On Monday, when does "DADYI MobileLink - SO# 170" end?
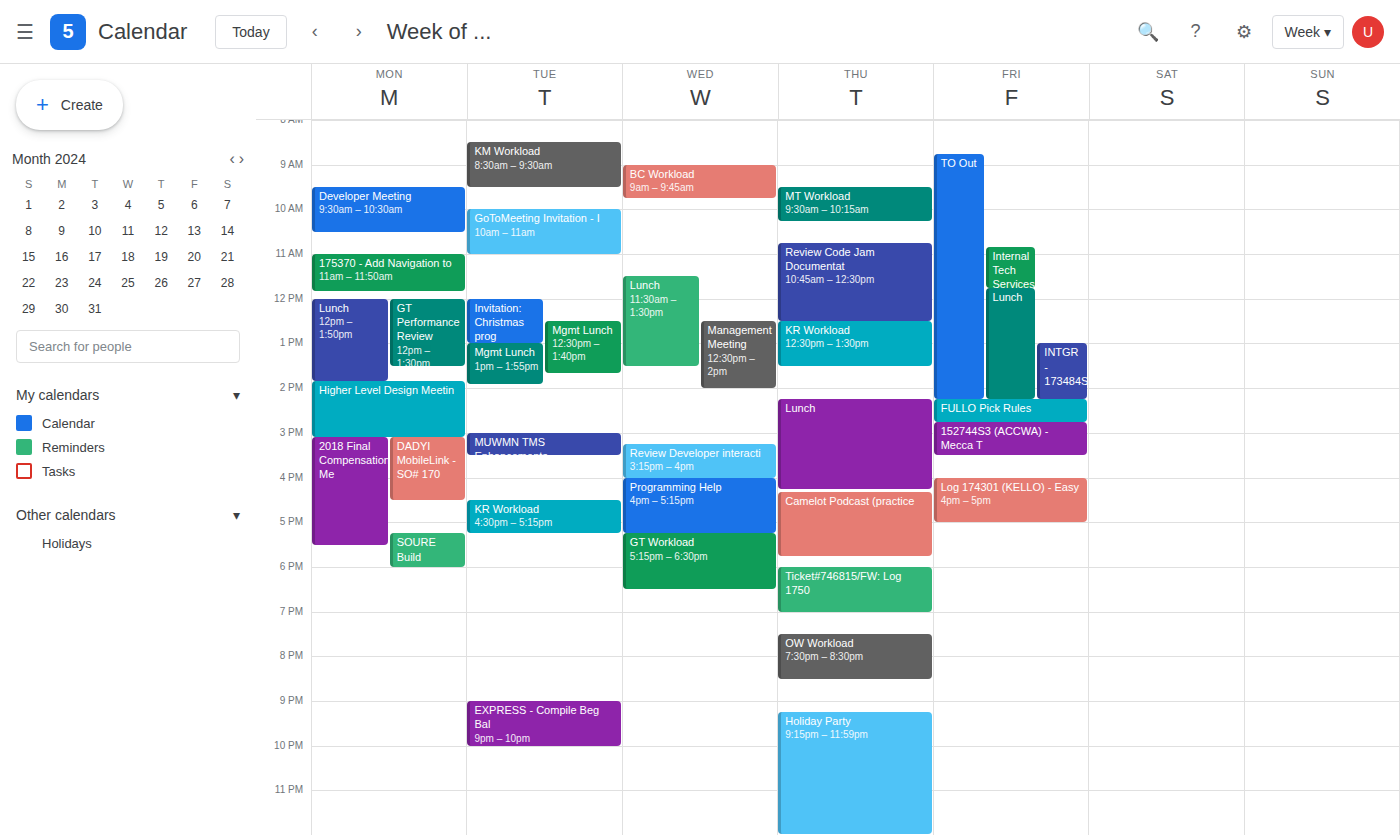
4:30 PM